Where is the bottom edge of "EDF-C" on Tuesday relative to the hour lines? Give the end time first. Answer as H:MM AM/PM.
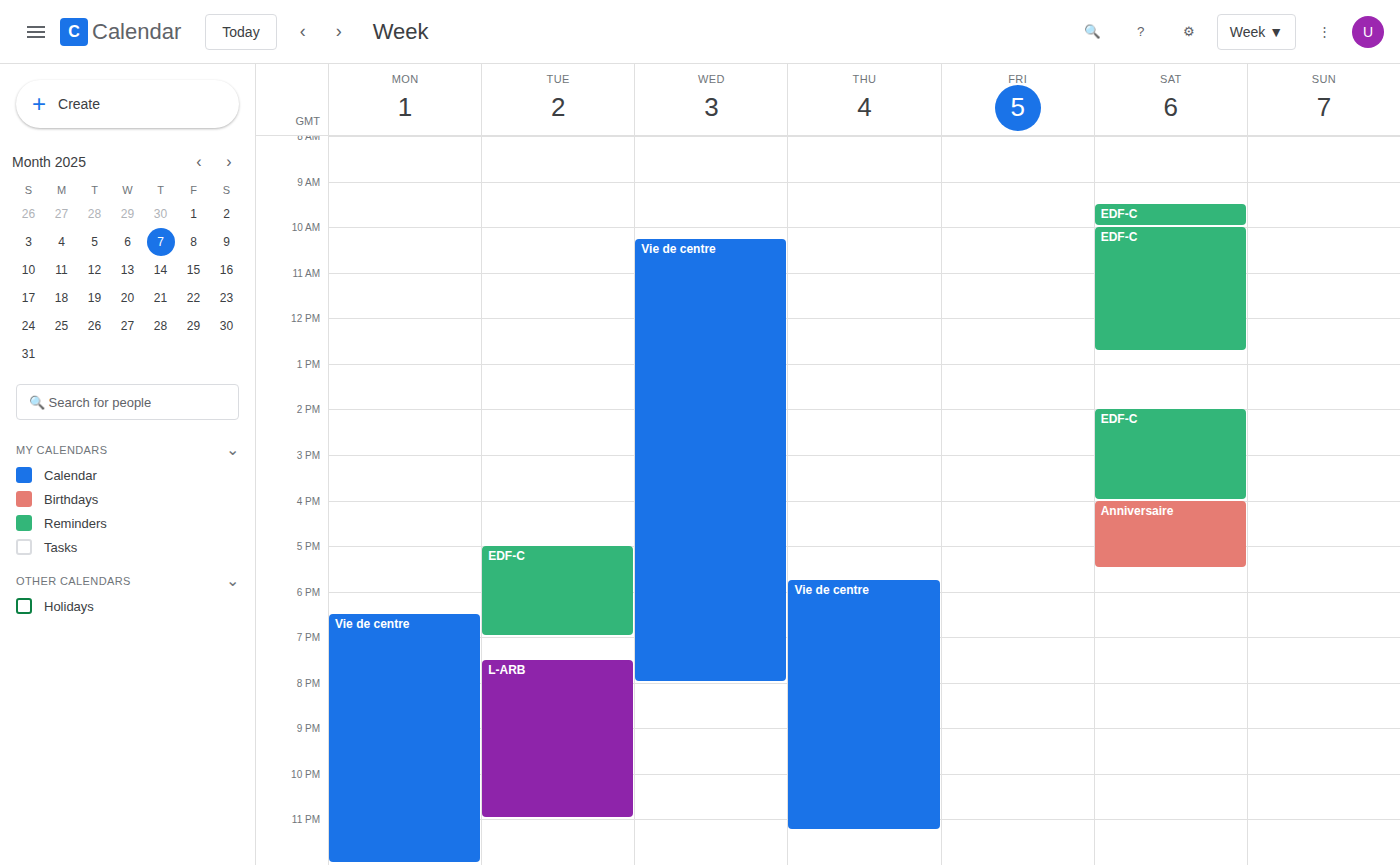
7:00 PM -- exactly on the 7 PM line.